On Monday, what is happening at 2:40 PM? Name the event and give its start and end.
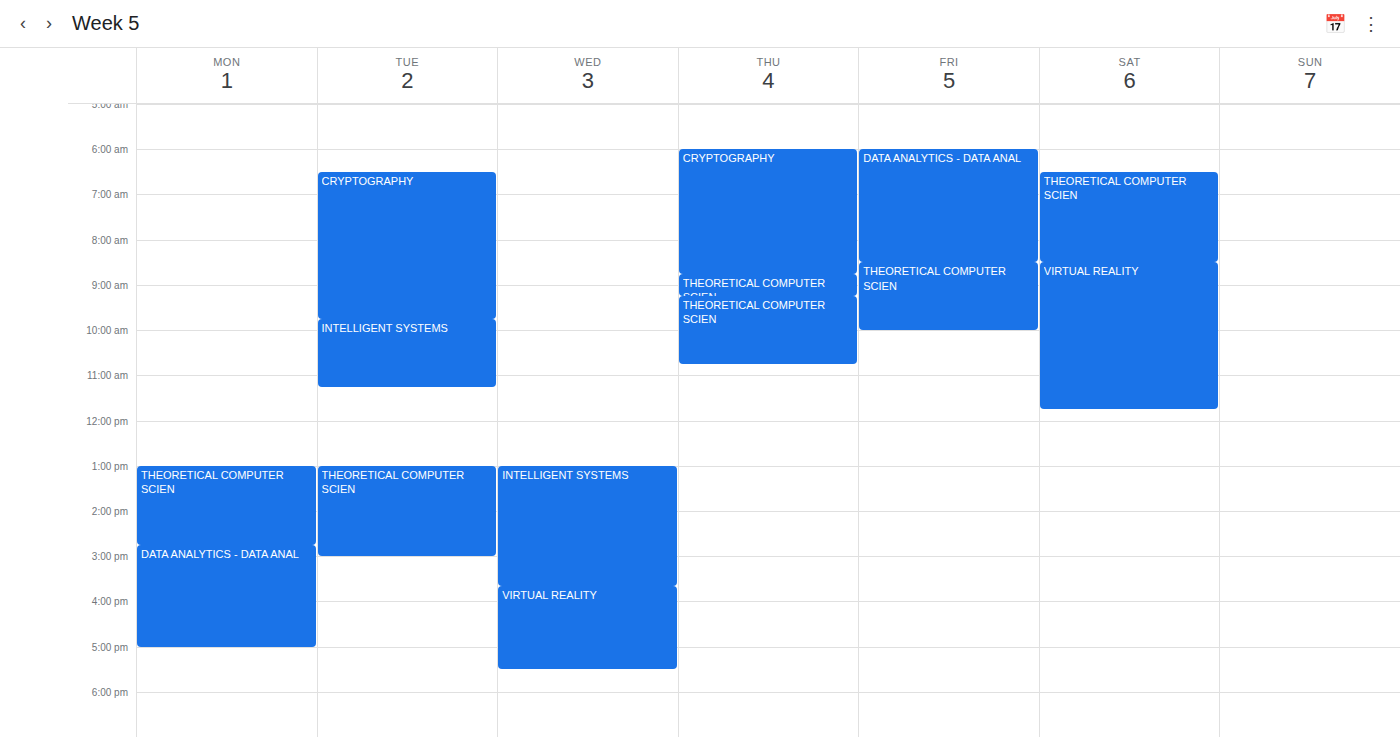
"THEORETICAL COMPUTER SCIEN", 1:00 PM to 2:45 PM